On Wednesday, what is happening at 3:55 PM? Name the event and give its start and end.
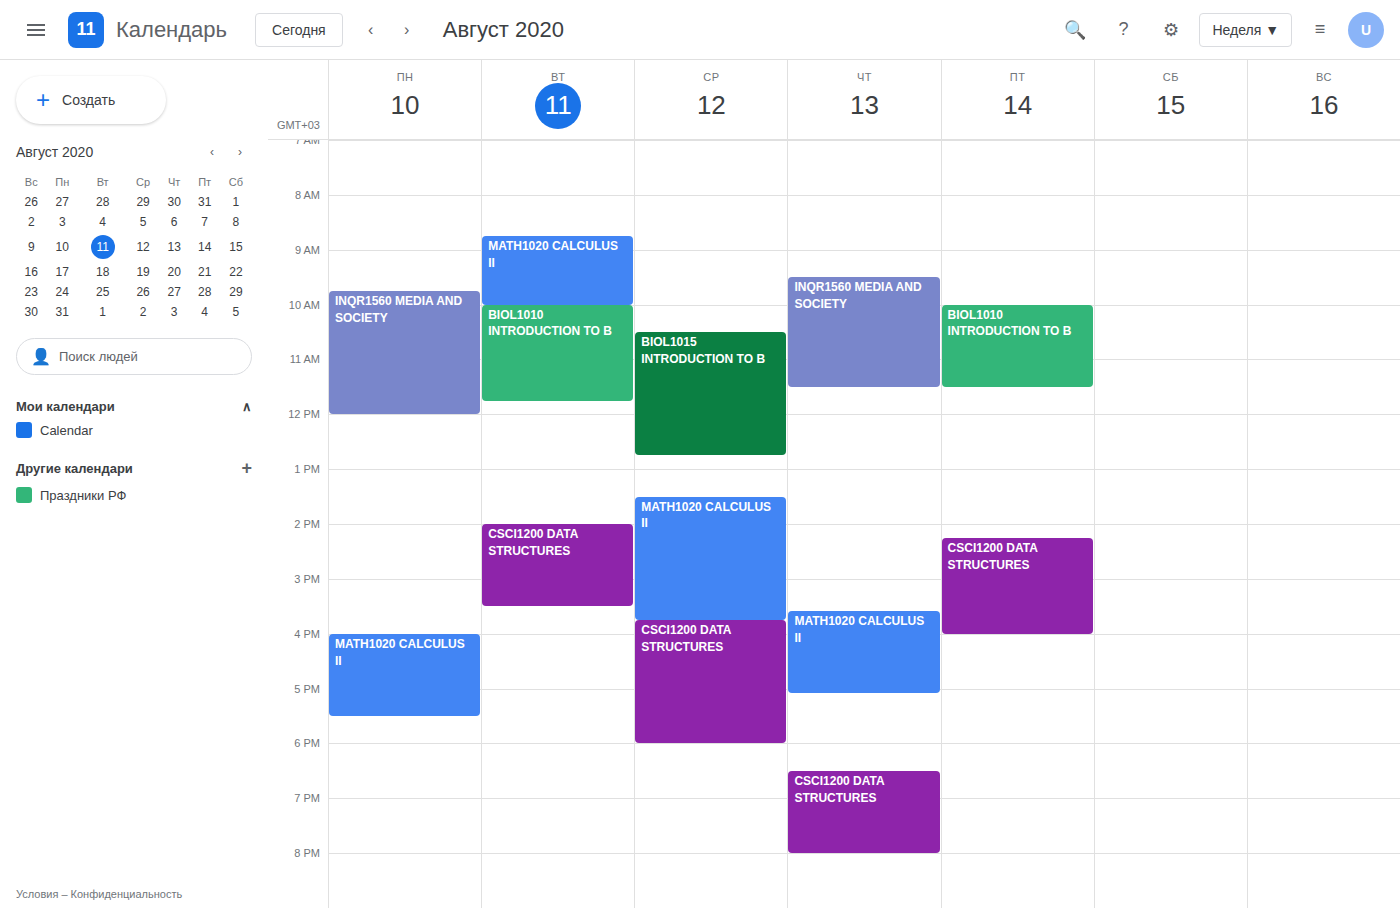
"CSCI1200 DATA STRUCTURES", 3:45 PM to 6:00 PM